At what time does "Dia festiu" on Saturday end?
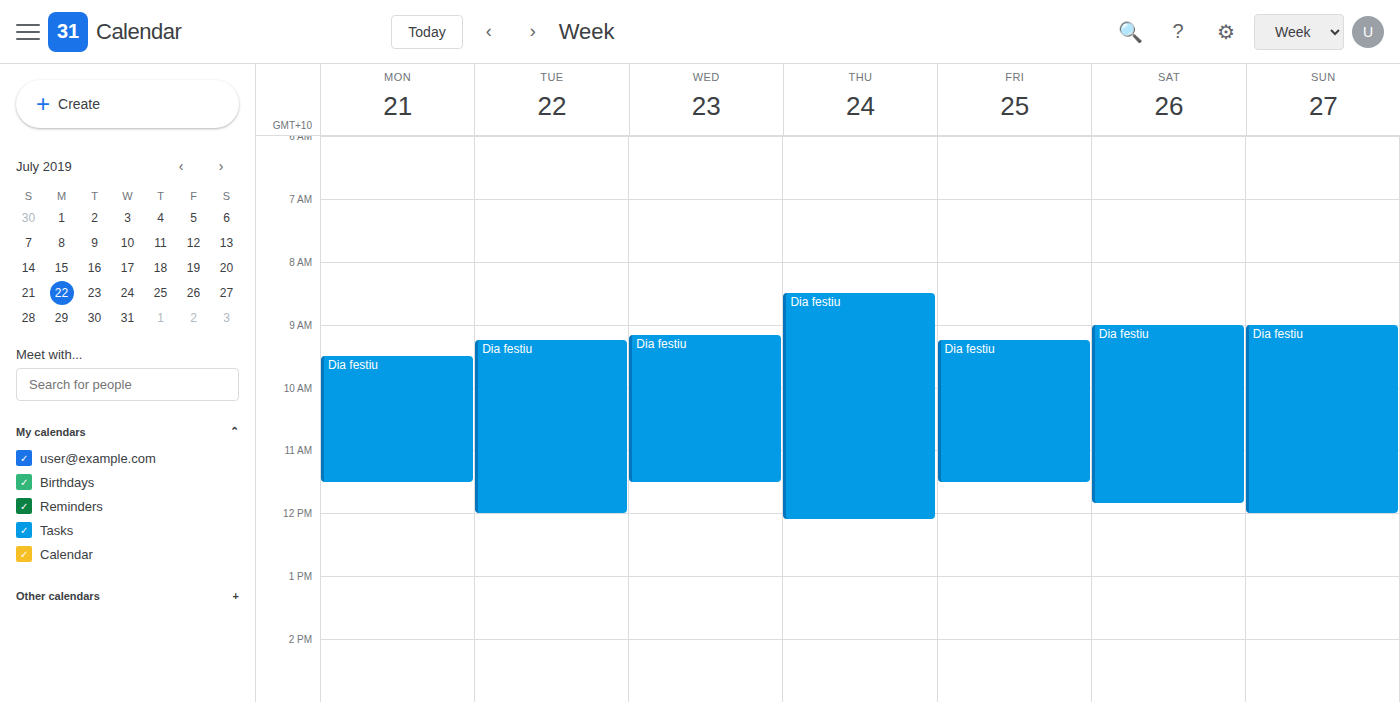
11:50